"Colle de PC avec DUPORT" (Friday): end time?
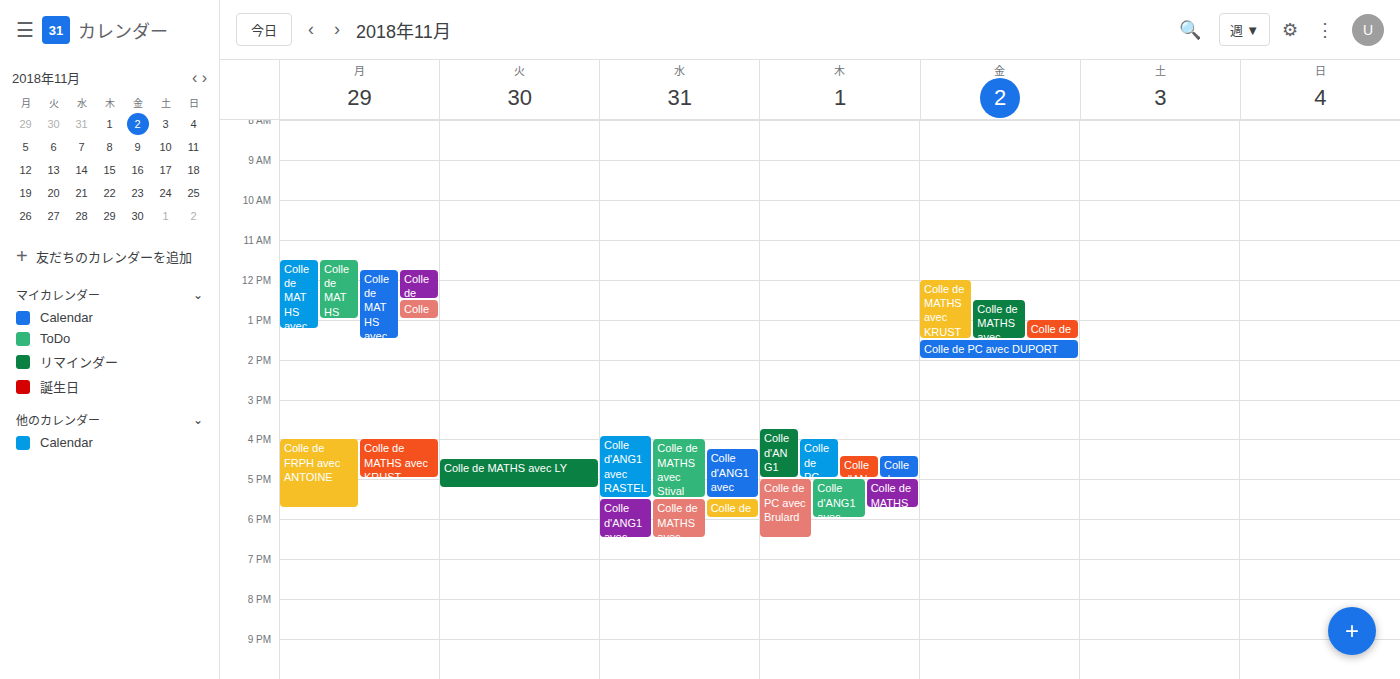
2:00 PM